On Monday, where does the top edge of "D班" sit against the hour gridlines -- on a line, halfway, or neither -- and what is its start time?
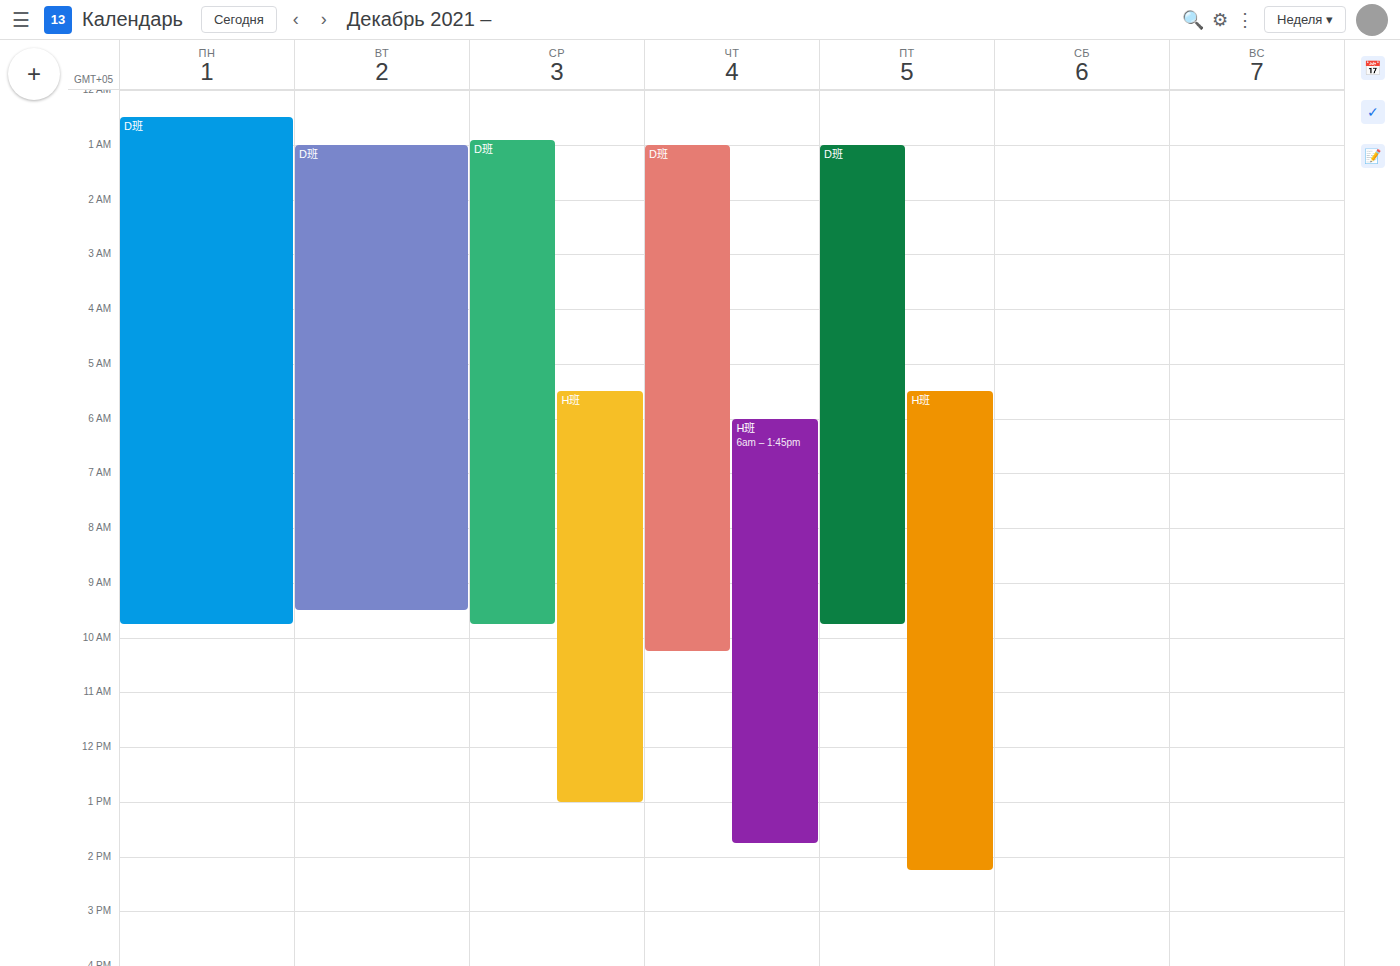
12:30 AM -- halfway between the 12 AM and 1 AM lines.